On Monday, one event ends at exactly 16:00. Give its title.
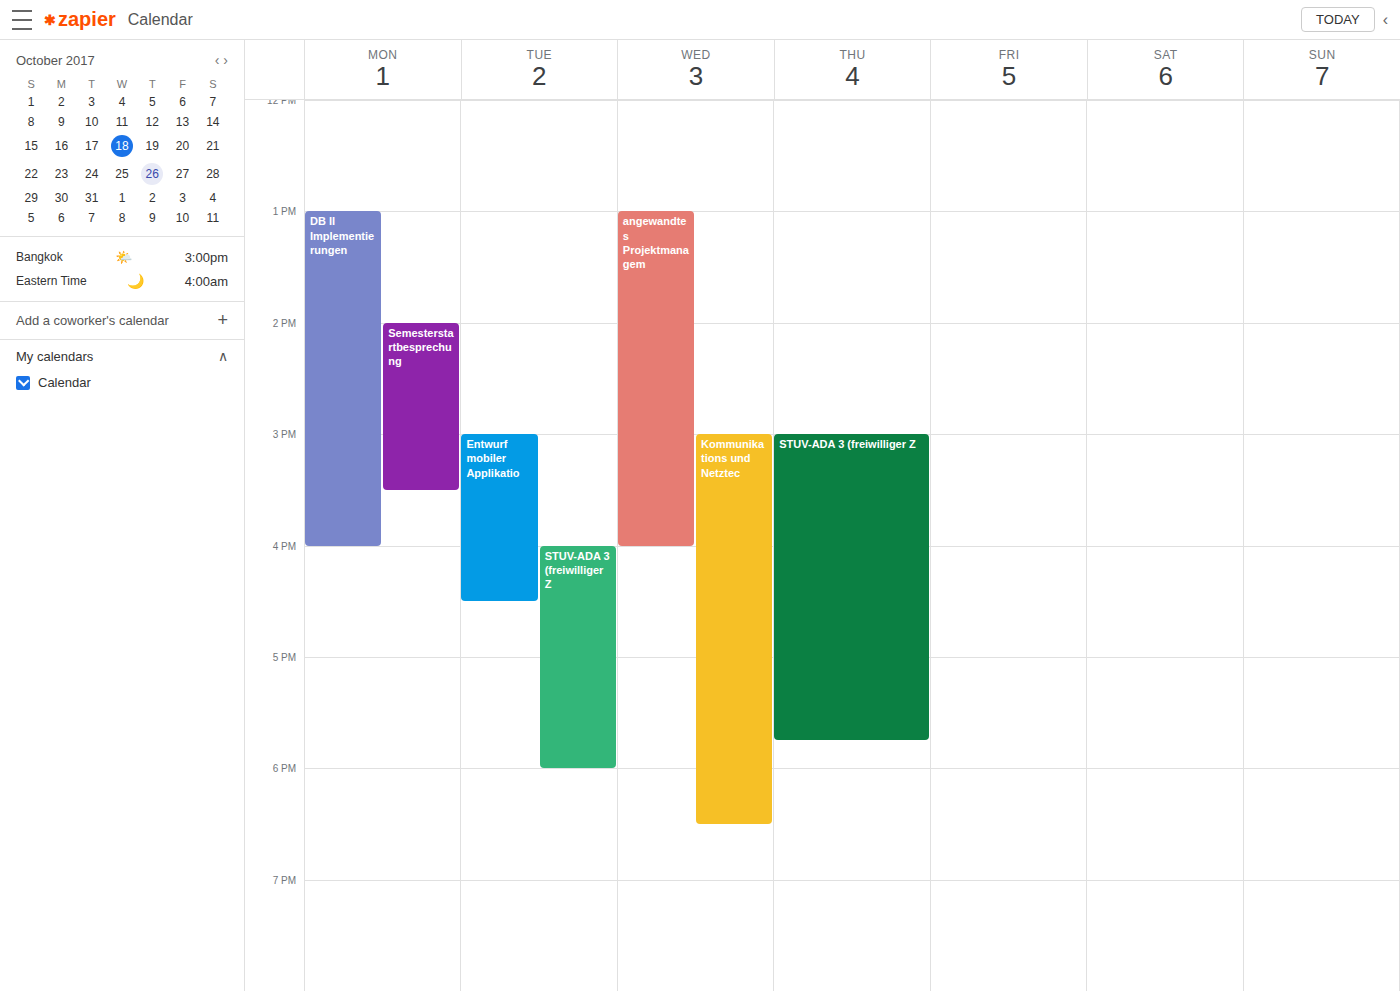
"DB II Implementierungen"